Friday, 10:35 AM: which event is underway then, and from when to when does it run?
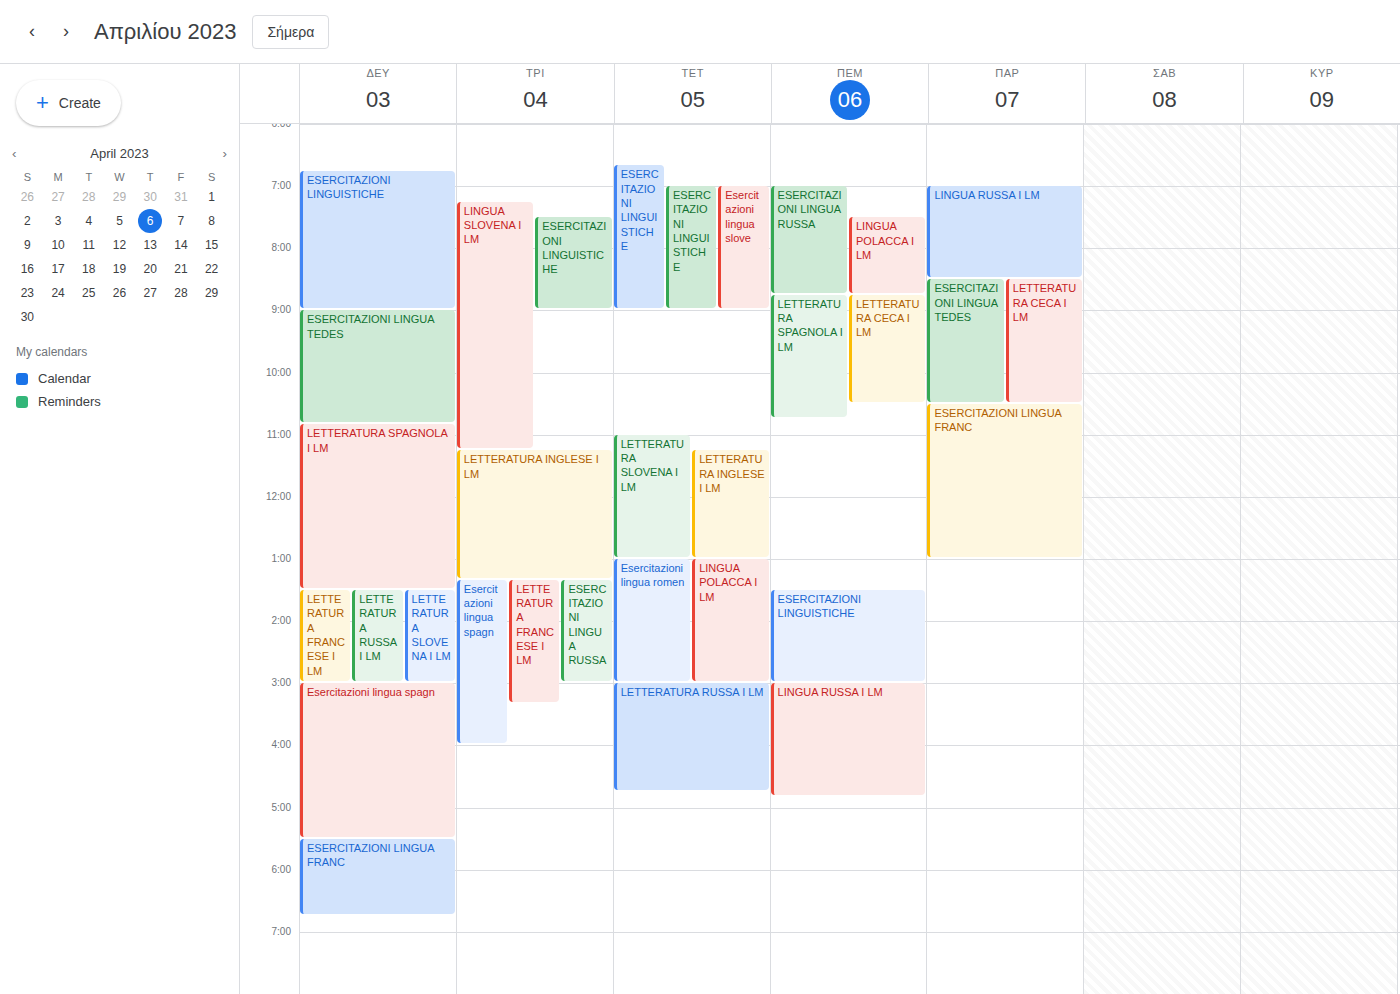
"ESERCITAZIONI LINGUA FRANC", 10:30 AM to 1:00 PM